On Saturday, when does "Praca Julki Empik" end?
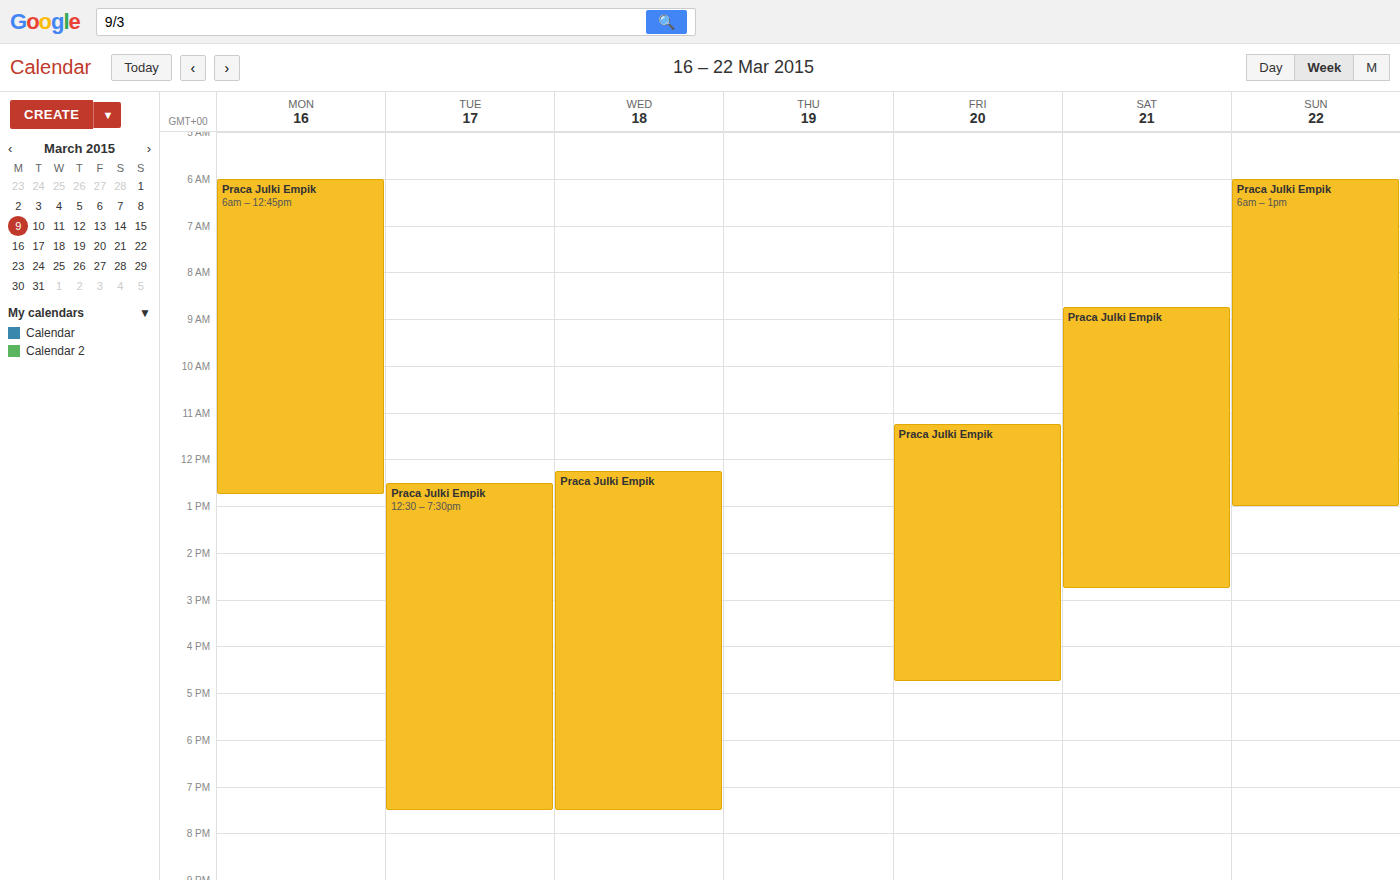
2:45 PM